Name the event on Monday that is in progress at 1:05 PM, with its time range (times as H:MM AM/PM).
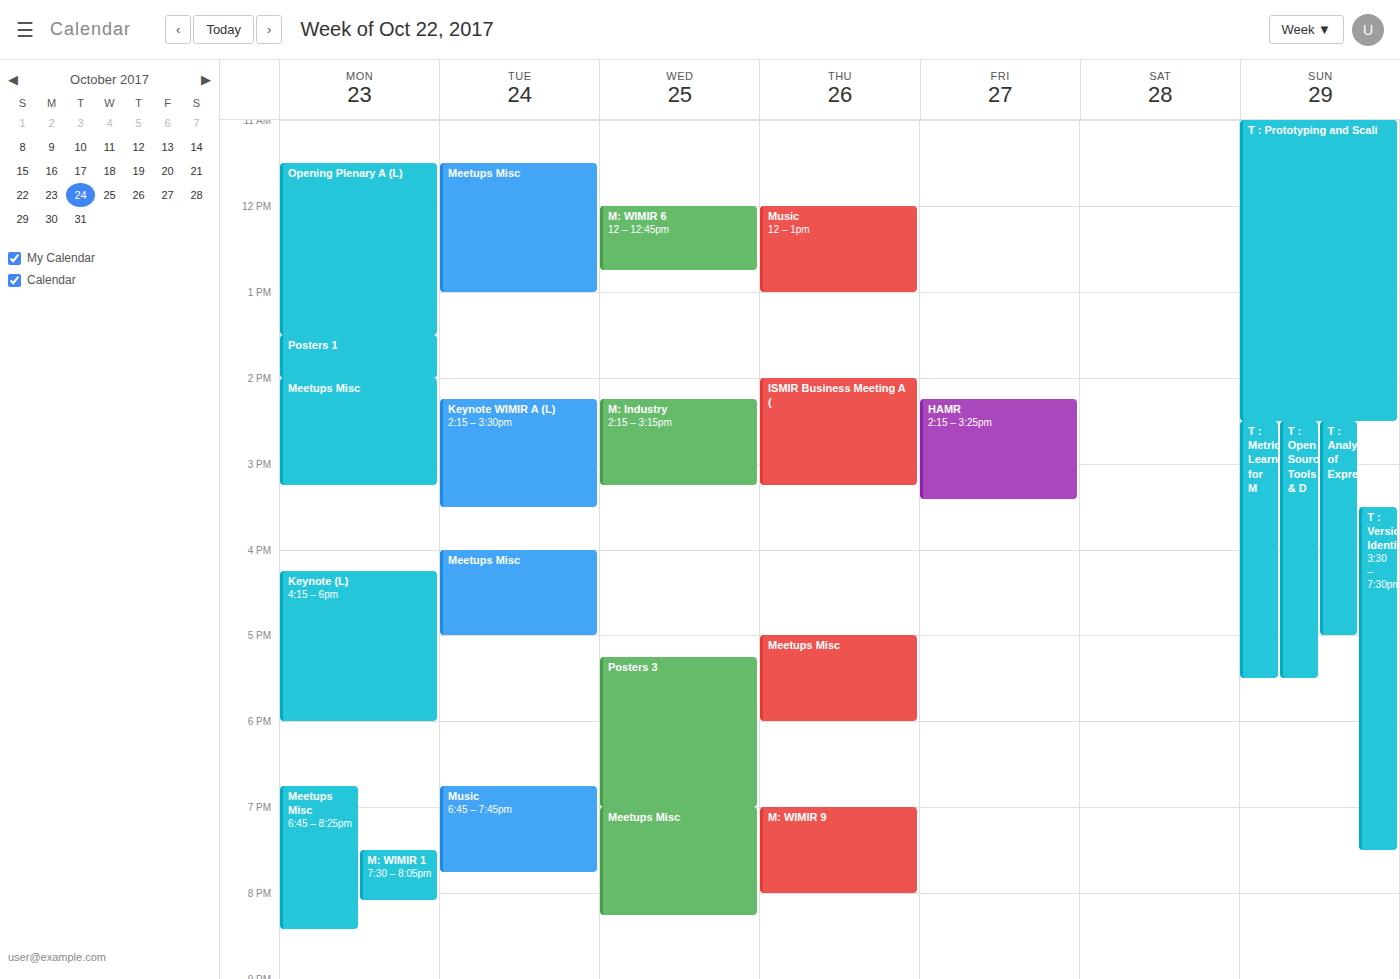
"Opening Plenary A (L)", 11:30 AM to 1:30 PM